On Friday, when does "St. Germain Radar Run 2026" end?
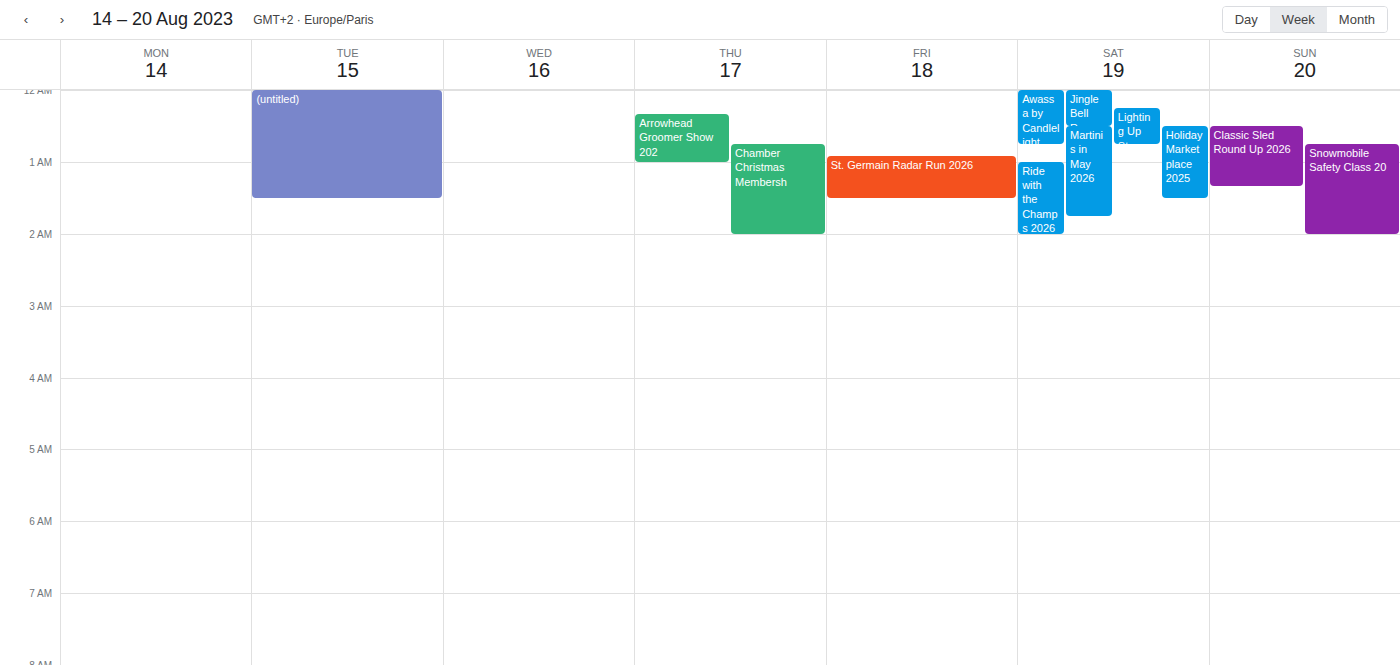
1:30 AM